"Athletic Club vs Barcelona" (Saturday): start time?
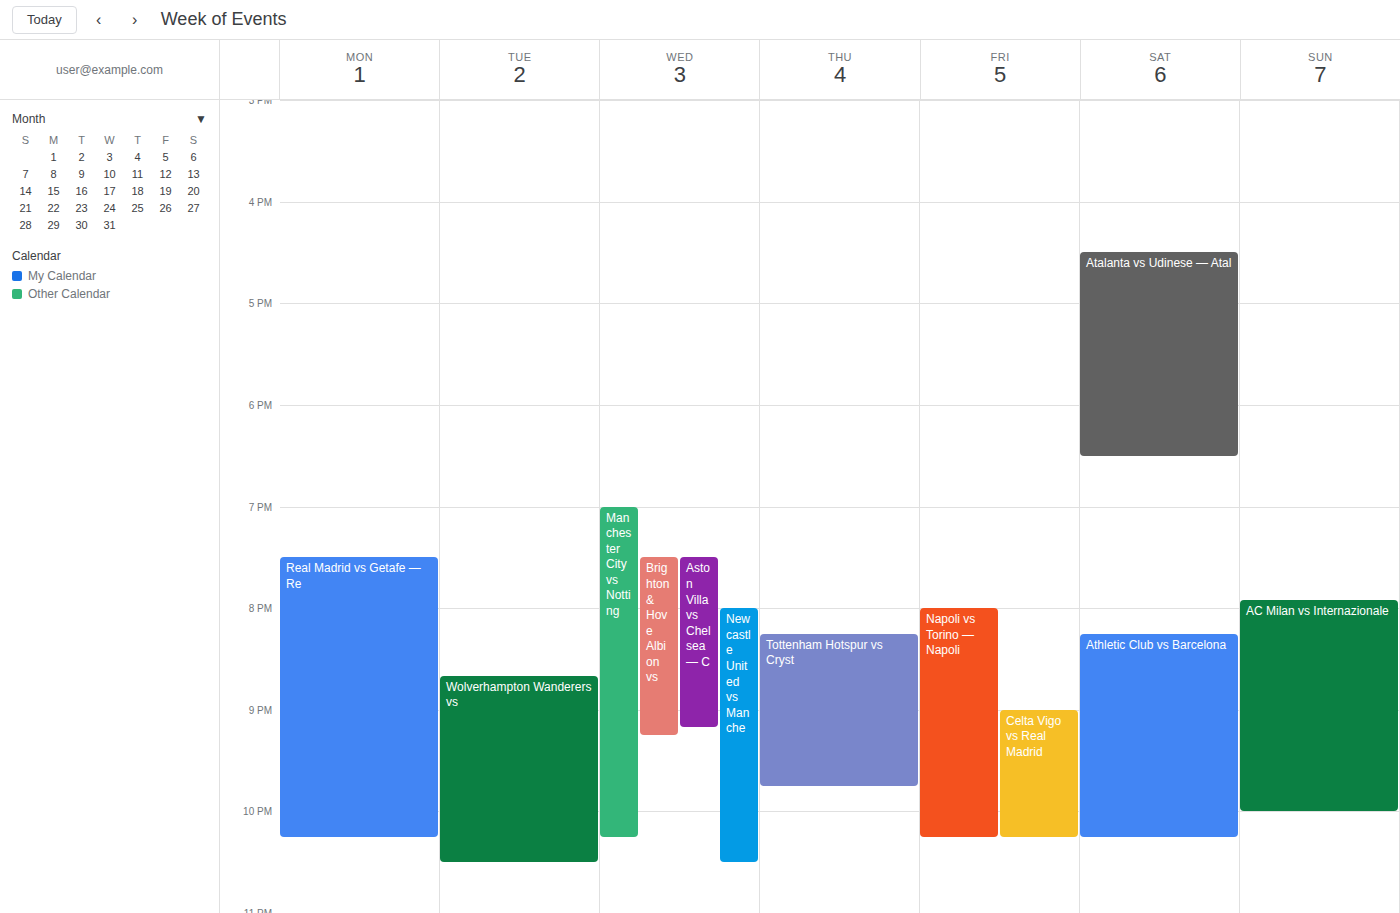
8:15 PM